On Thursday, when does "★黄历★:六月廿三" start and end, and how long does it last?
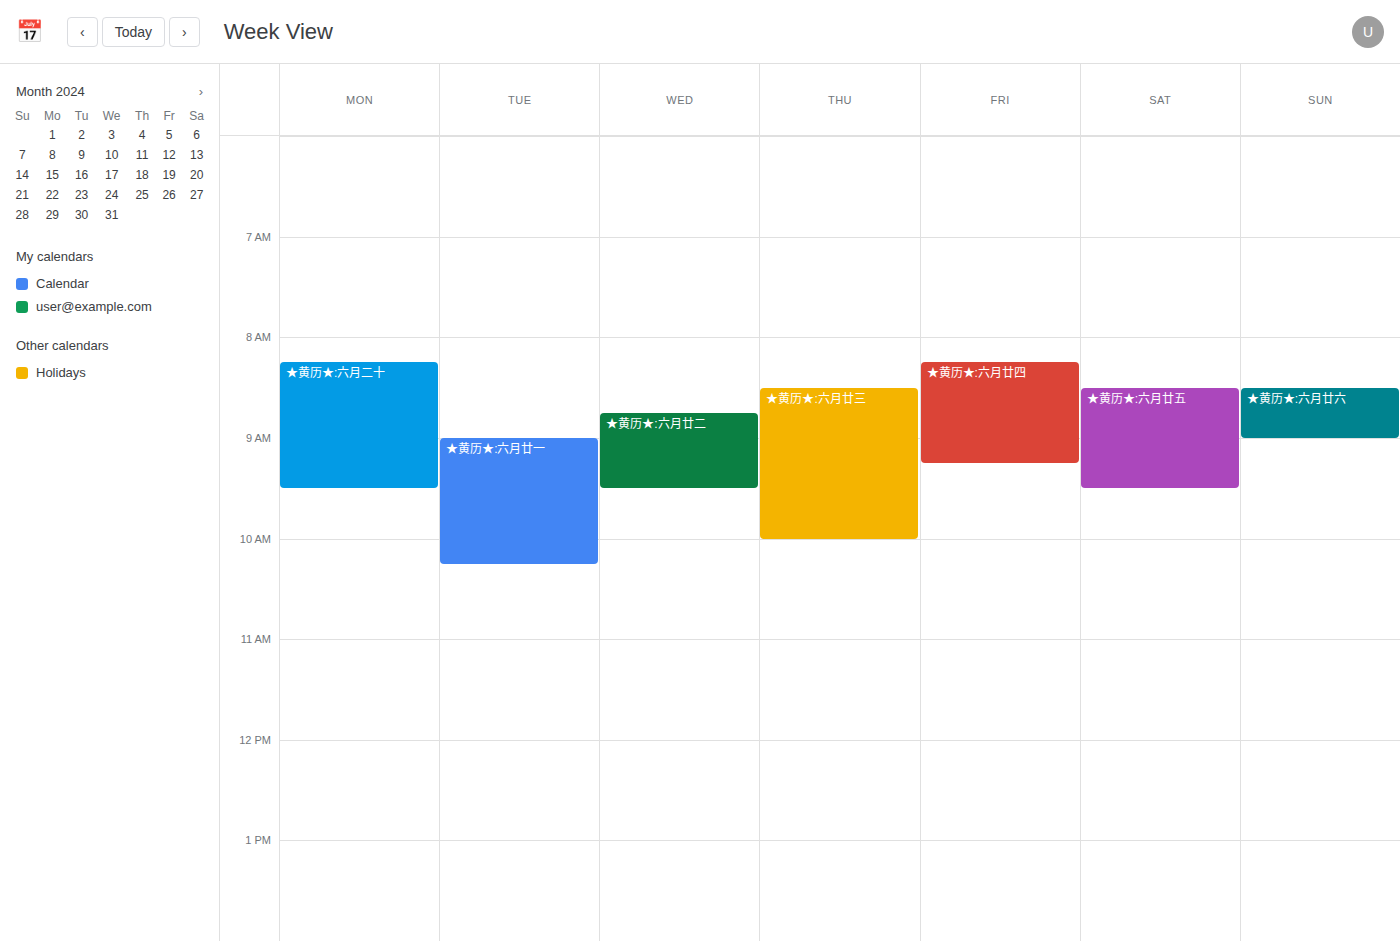
8:30 AM to 10:00 AM, 1 hour 30 minutes